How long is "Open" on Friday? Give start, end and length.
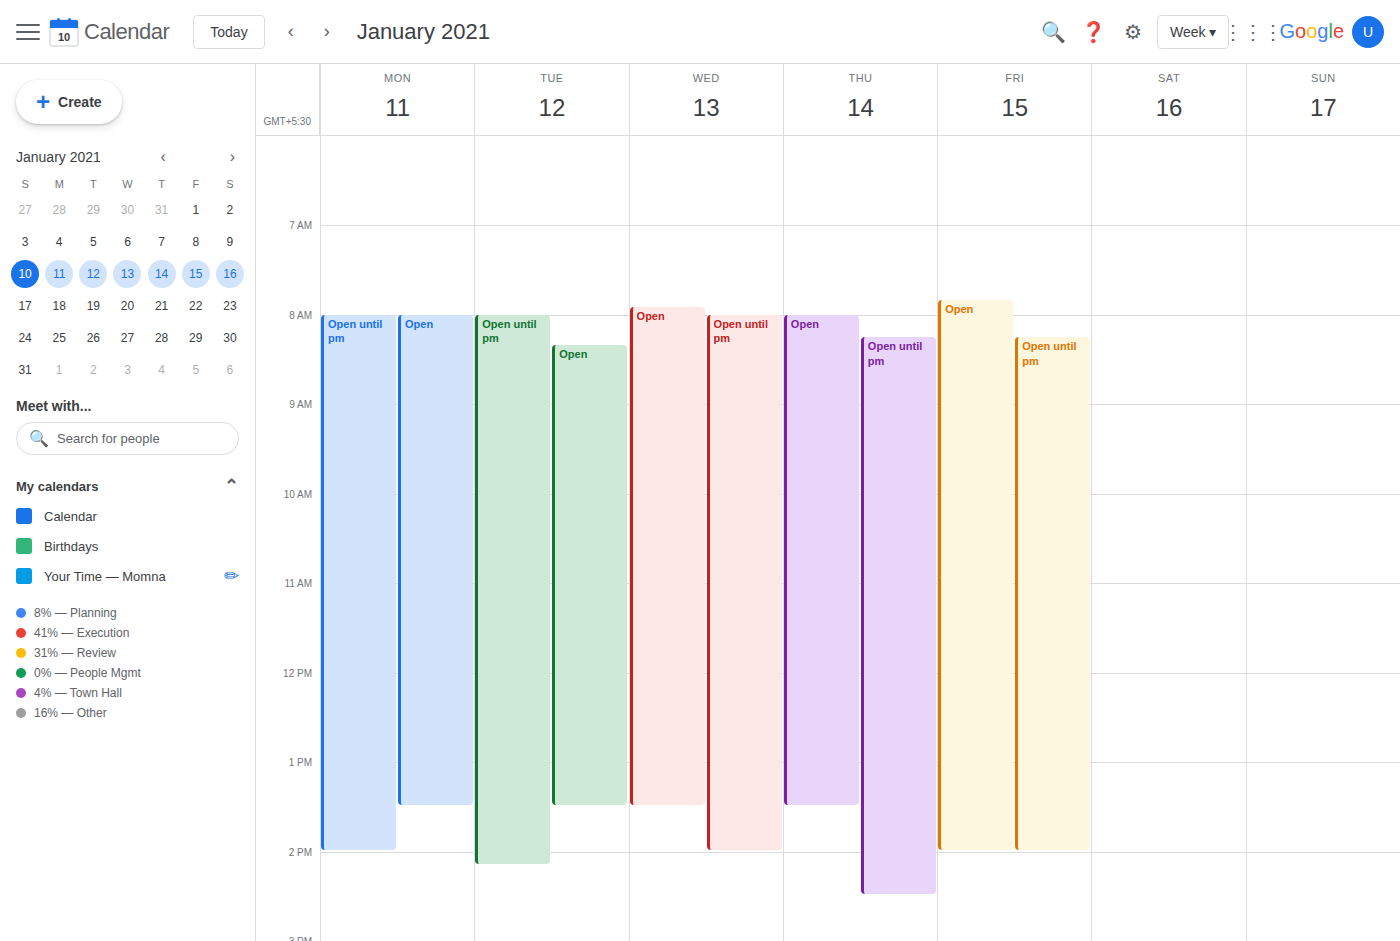
7:50 AM to 2:00 PM, 6 hours 10 minutes